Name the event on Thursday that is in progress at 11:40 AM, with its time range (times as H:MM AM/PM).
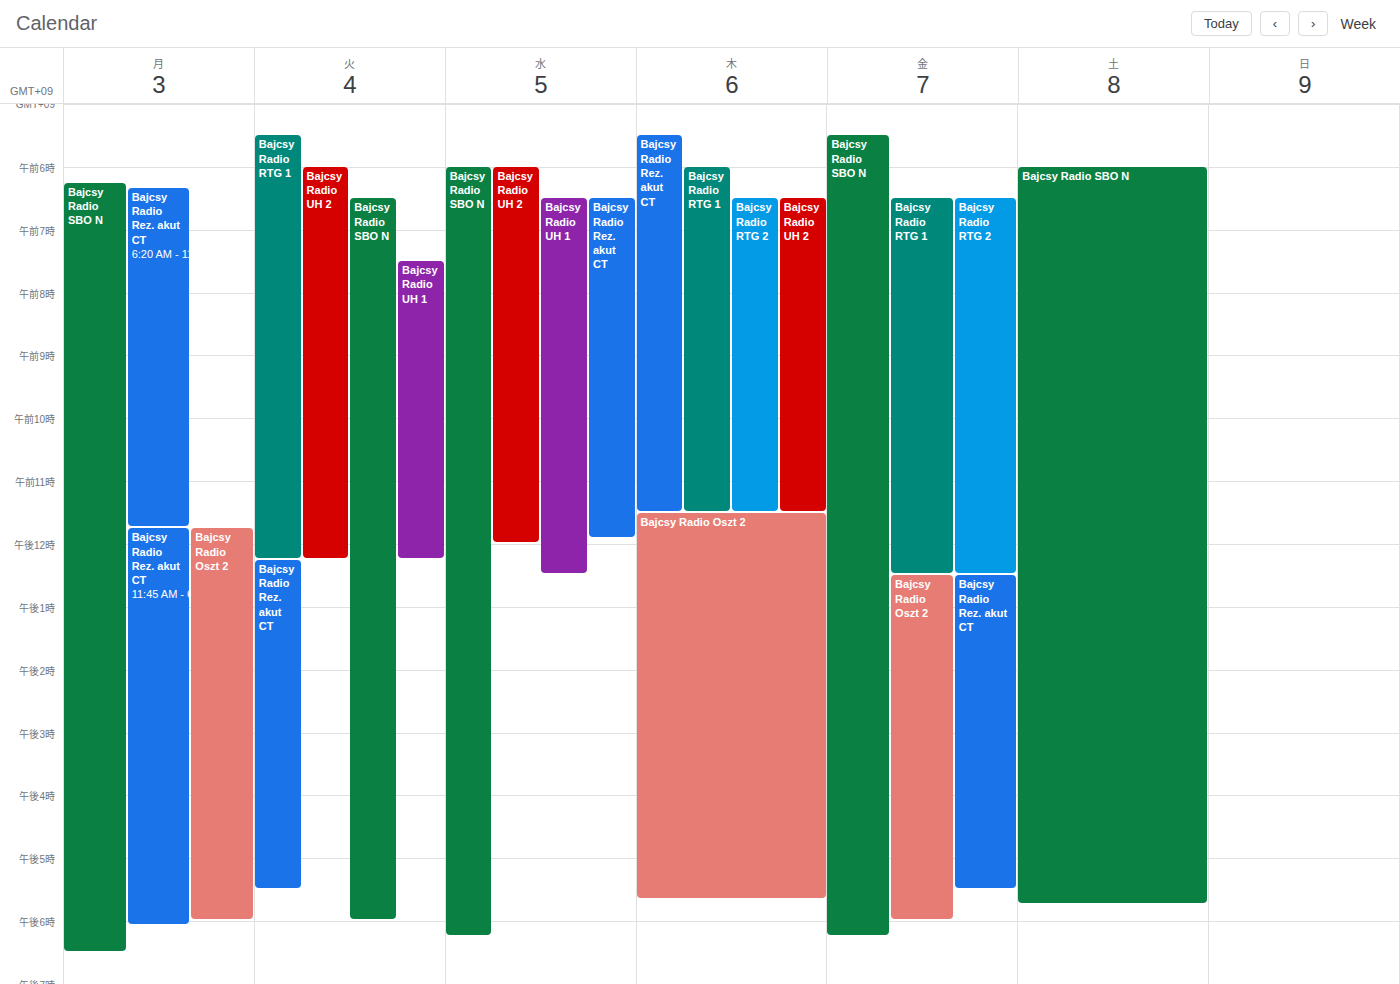
"Bajcsy Radio Oszt 2", 11:30 AM to 5:40 PM